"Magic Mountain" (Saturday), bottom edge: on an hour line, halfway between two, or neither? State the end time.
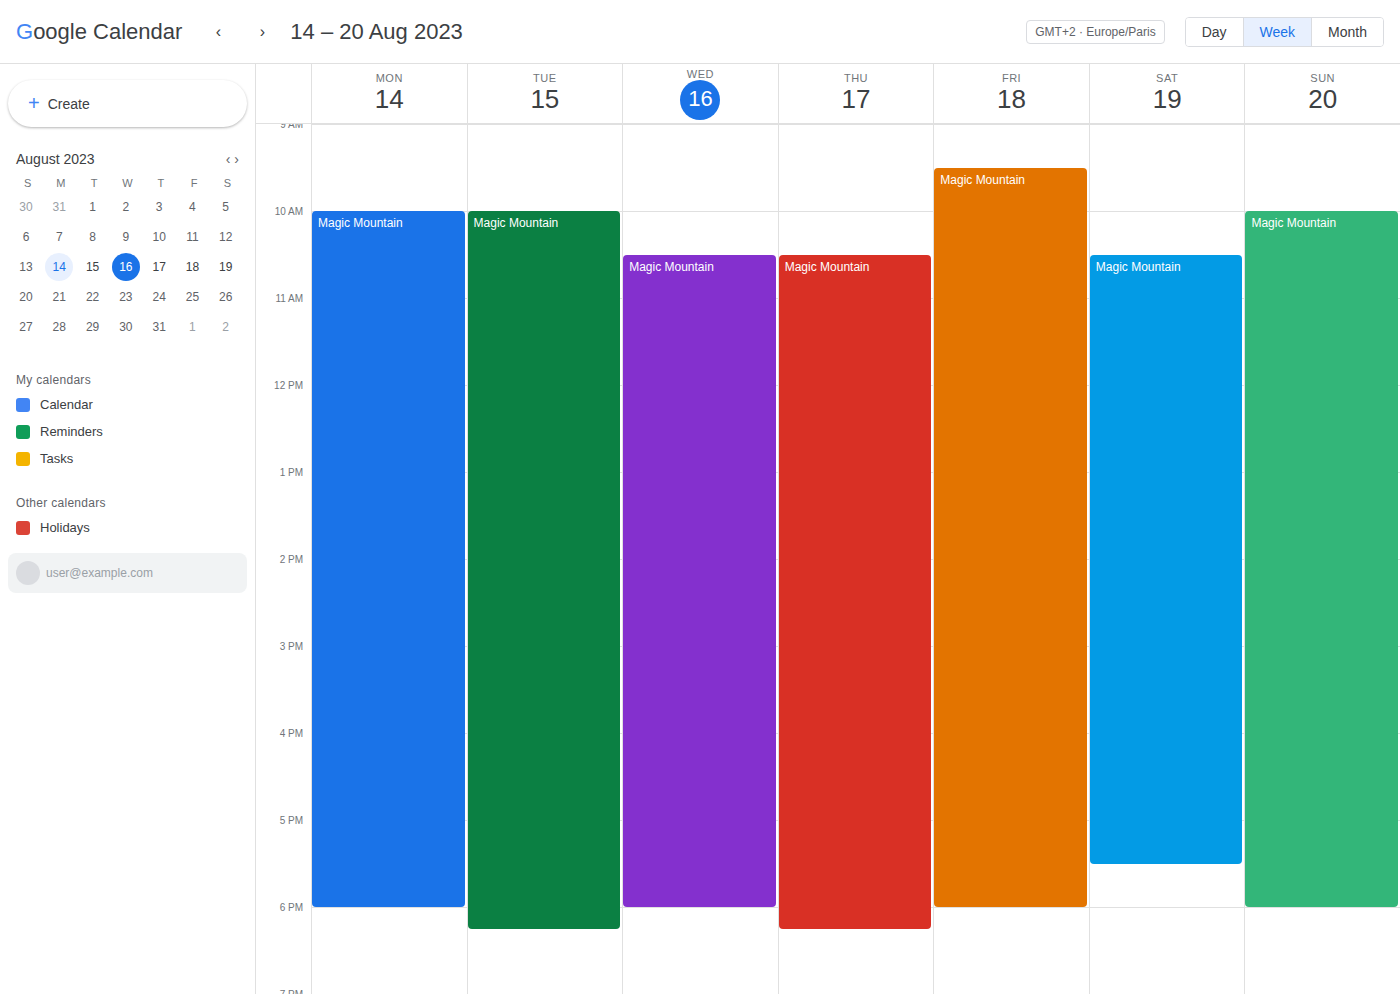
5:30 PM -- halfway between the 5 PM and 6 PM lines.